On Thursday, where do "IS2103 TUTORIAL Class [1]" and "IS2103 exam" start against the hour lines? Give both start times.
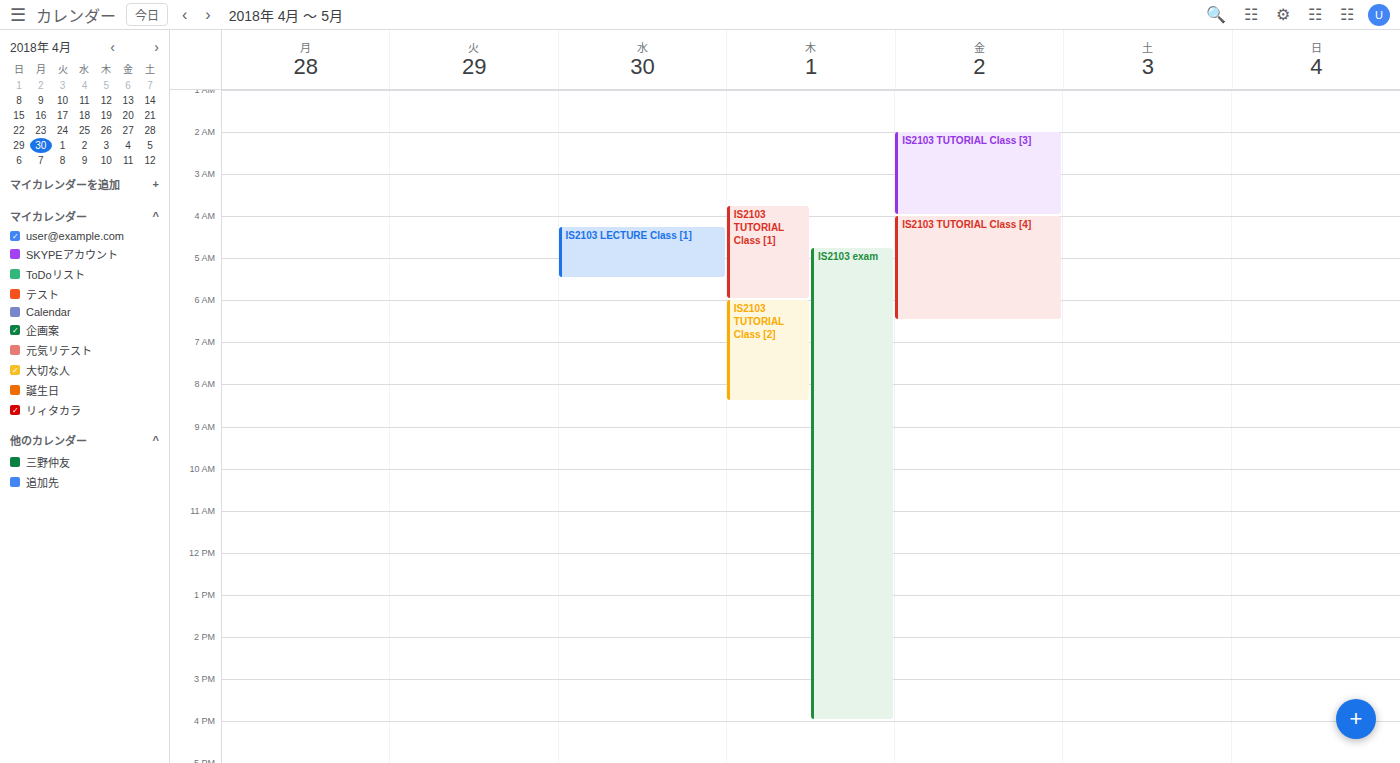
"IS2103 TUTORIAL Class [1]": 3:45 AM, neither: three quarters of the way from the 3 AM line to the 4 AM line. "IS2103 exam": 4:45 AM, neither: three quarters of the way from the 4 AM line to the 5 AM line.